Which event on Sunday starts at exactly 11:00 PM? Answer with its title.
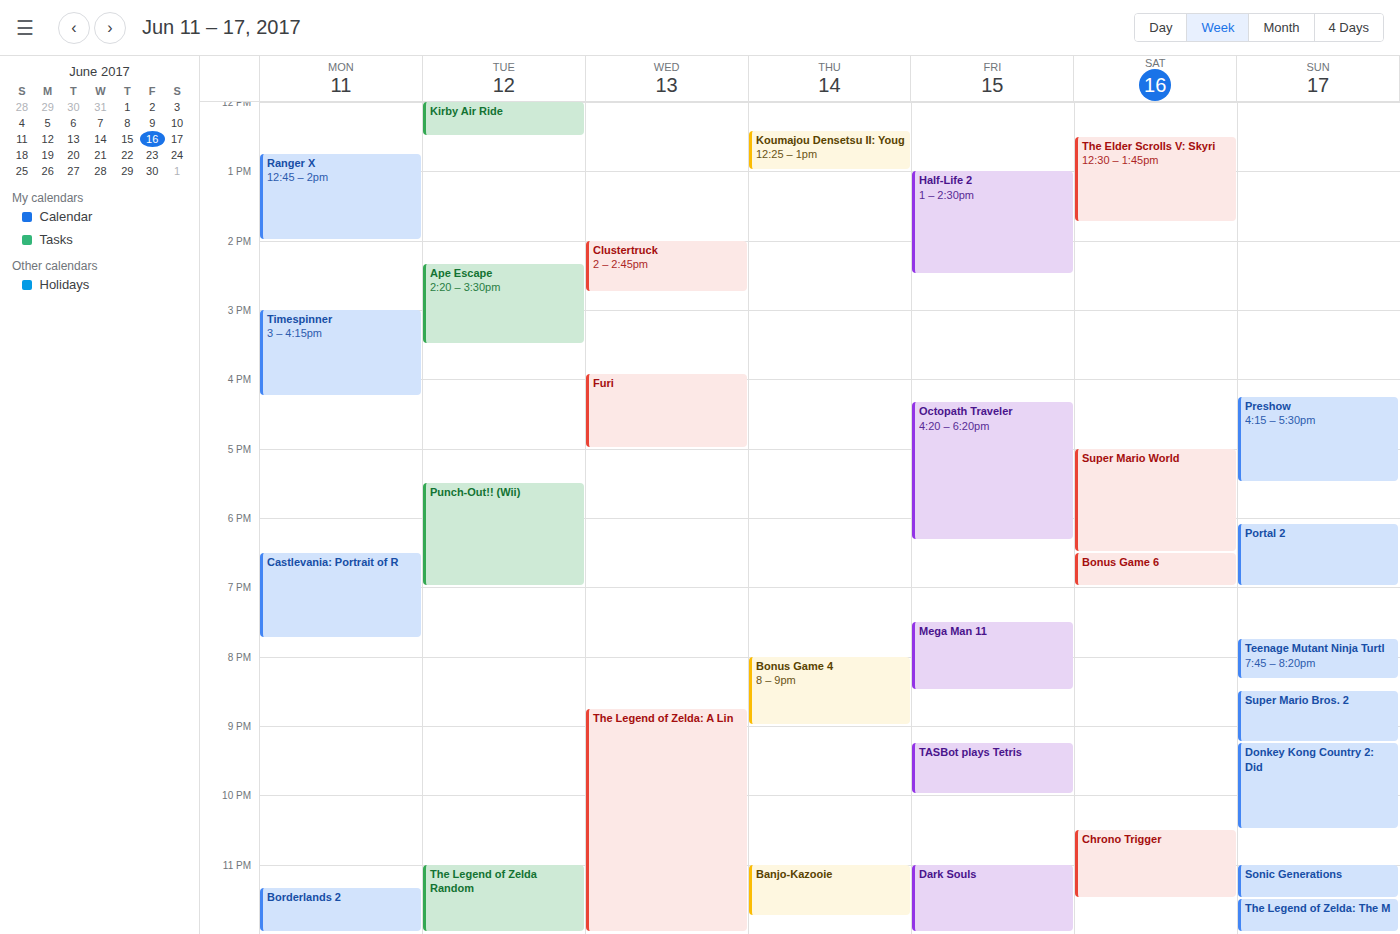
"Sonic Generations"